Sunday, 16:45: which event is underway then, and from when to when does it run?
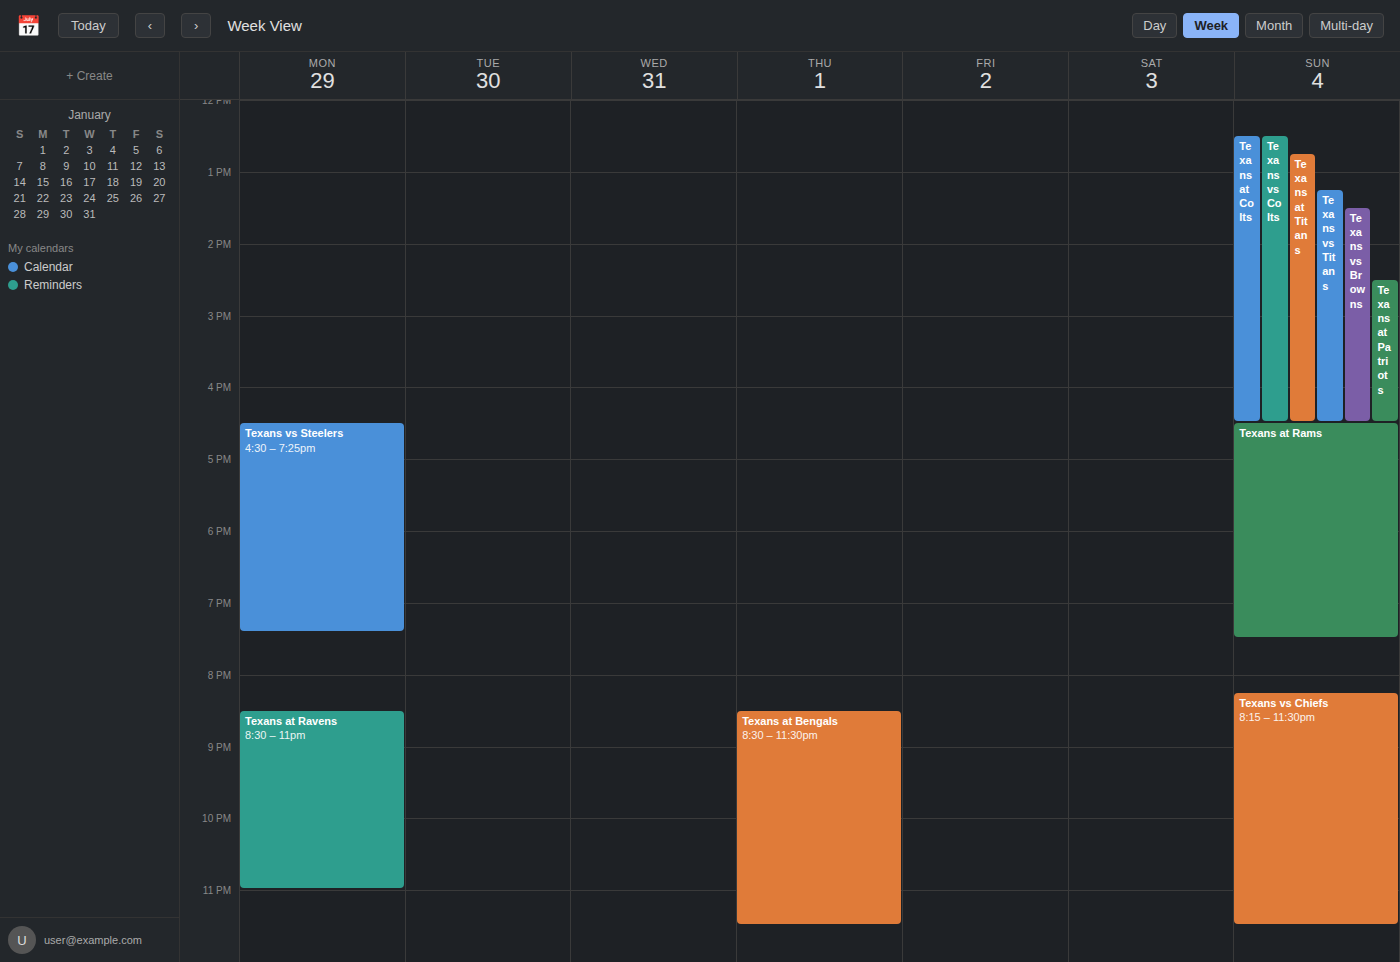
"Texans at Rams", 16:30 to 19:30